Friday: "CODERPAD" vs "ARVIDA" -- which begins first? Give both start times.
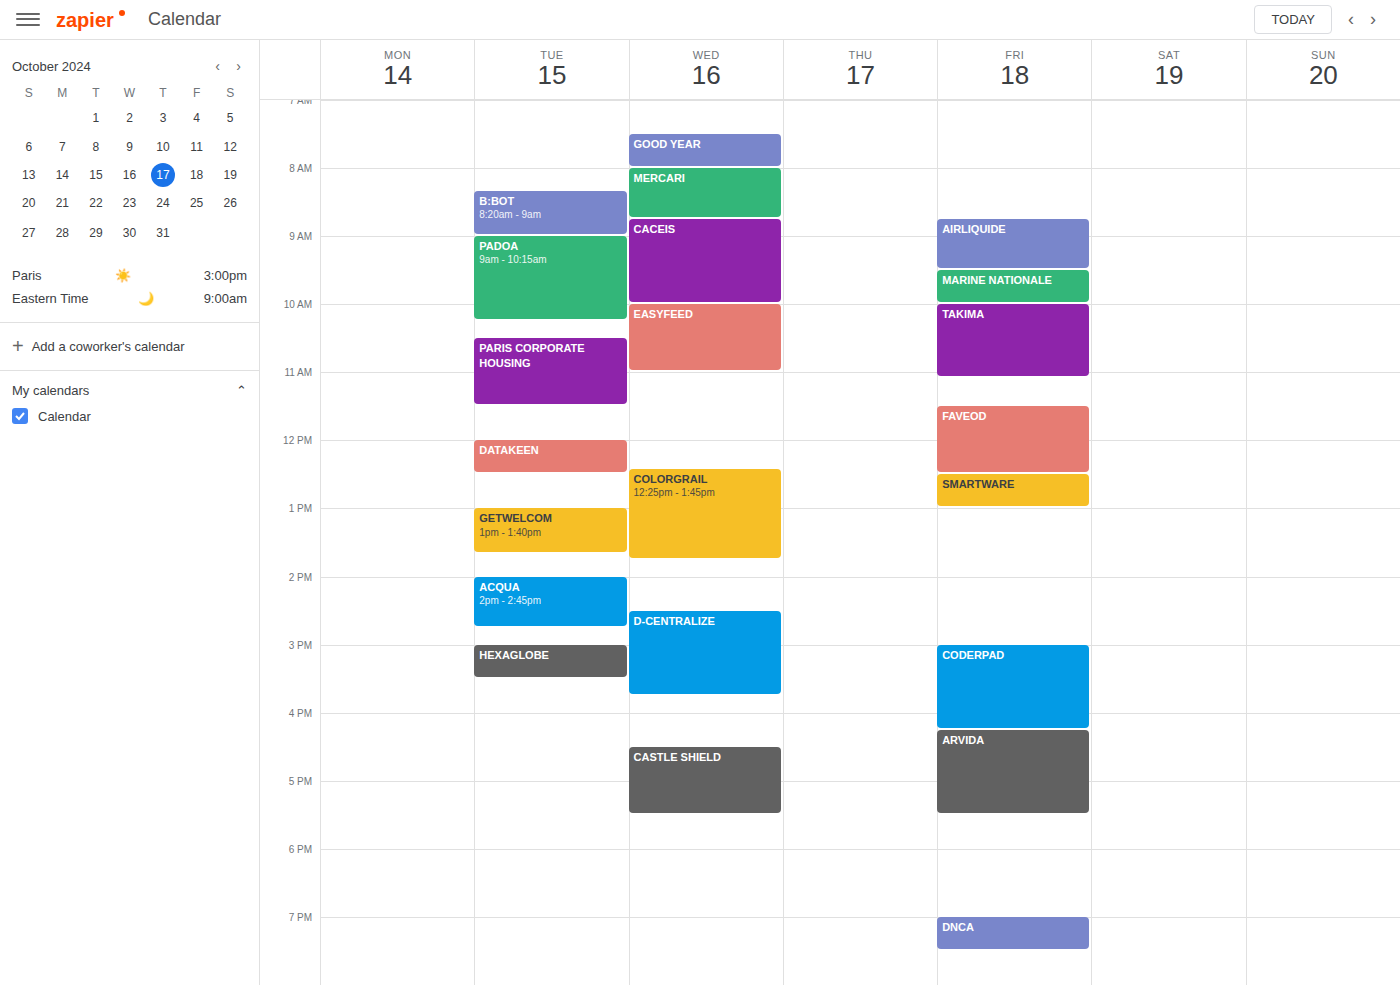
"CODERPAD" 15:00; "ARVIDA" 16:15.